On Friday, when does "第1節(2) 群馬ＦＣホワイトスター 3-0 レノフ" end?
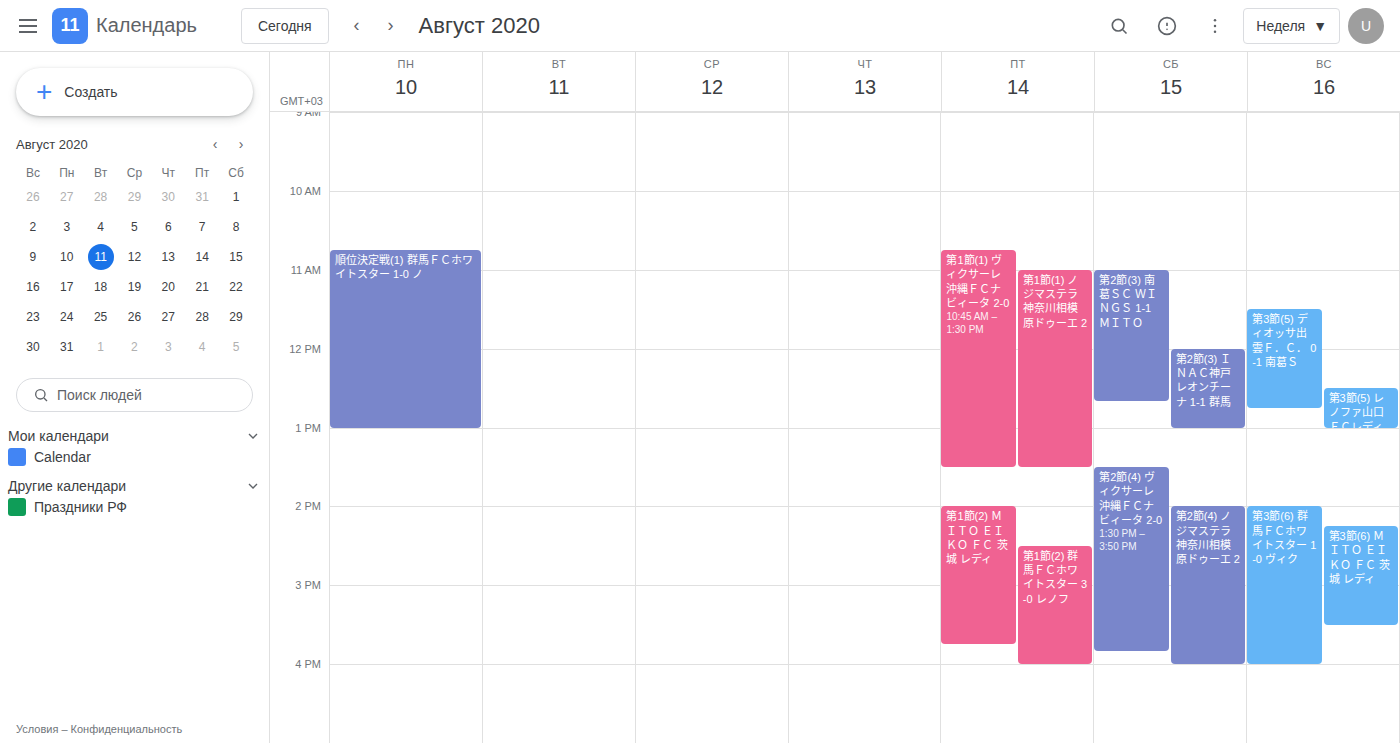
4:00 PM